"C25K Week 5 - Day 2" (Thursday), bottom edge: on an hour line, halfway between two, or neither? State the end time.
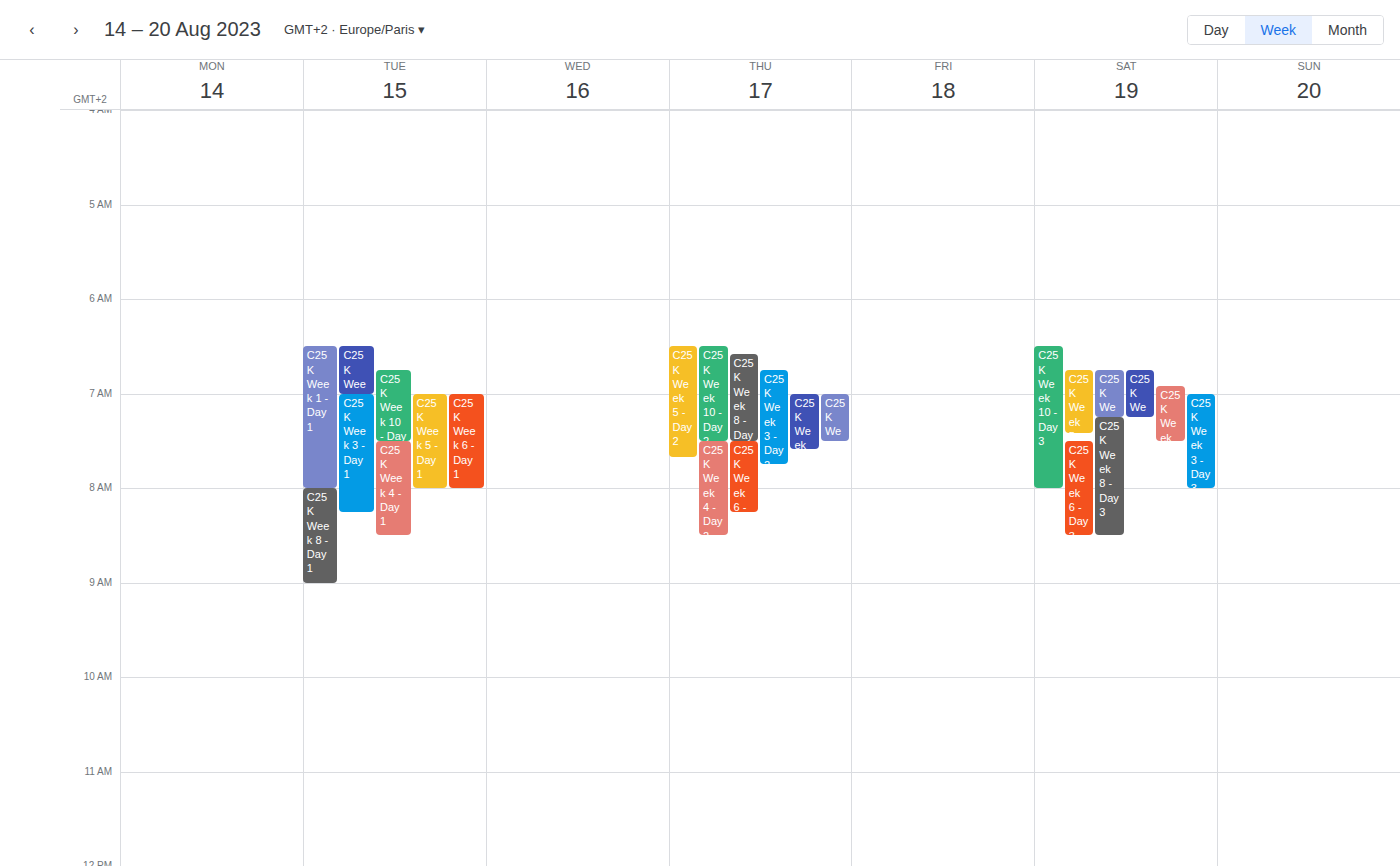
7:40 AM -- neither: 40 minutes below the 7 AM line and 20 minutes above the 8 AM line.